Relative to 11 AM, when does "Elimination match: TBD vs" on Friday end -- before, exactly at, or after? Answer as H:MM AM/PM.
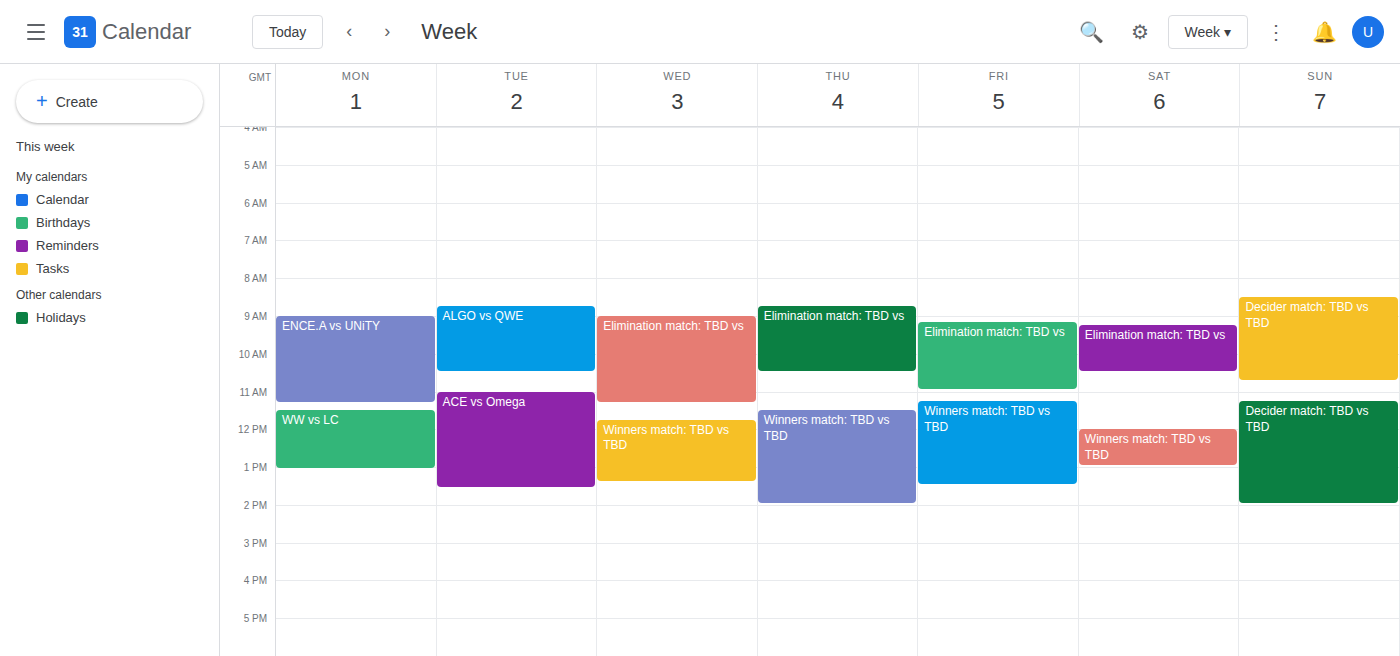
11:00 AM -- exactly at 11 AM, on the 11 AM line.